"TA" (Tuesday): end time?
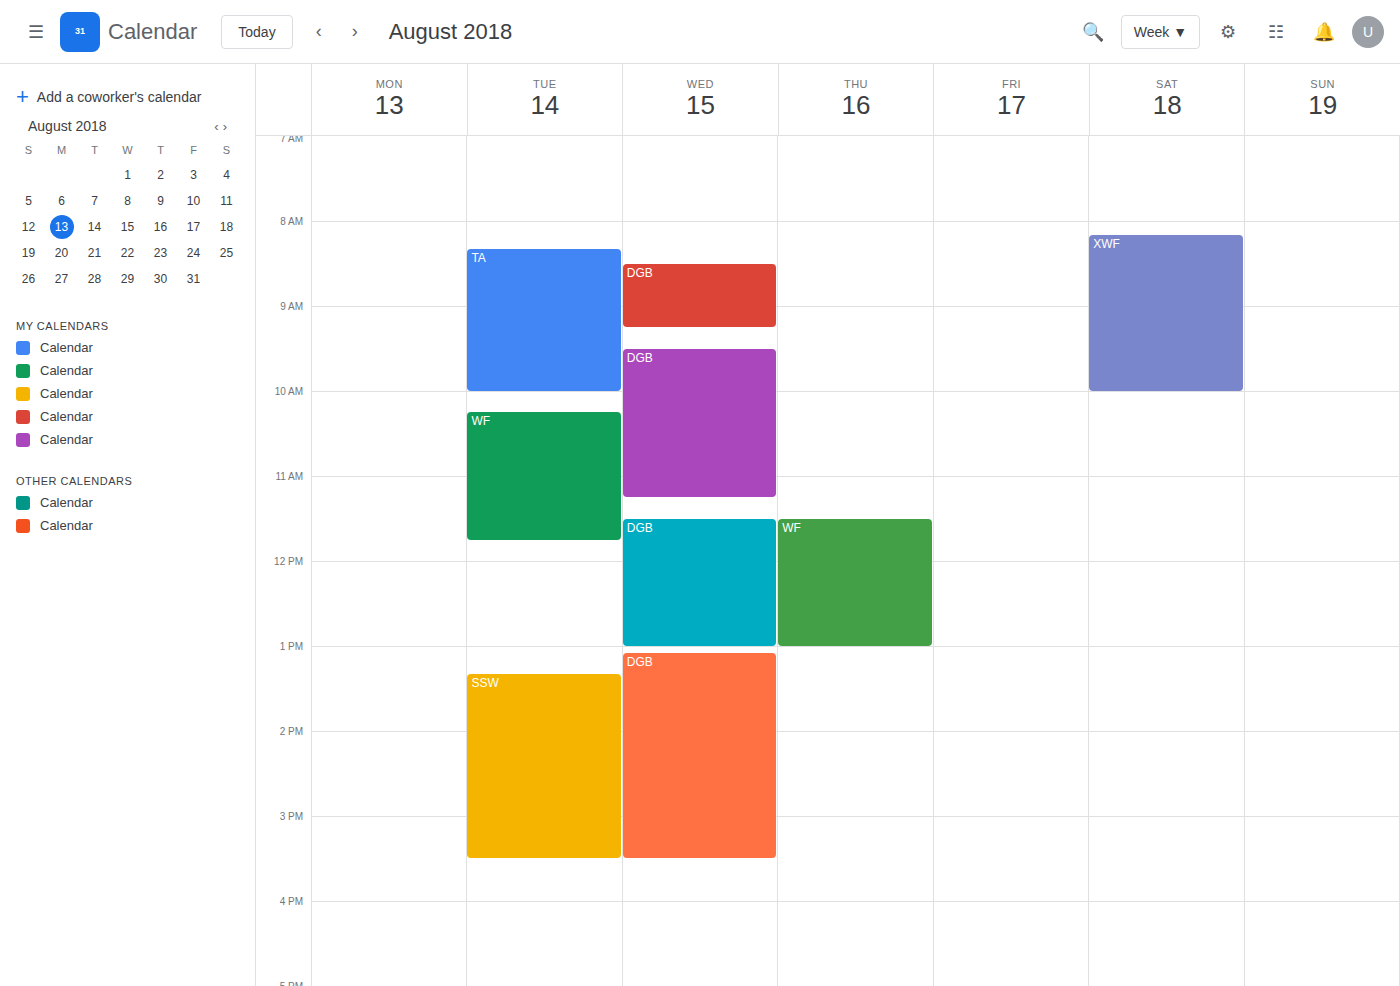
10:00 AM